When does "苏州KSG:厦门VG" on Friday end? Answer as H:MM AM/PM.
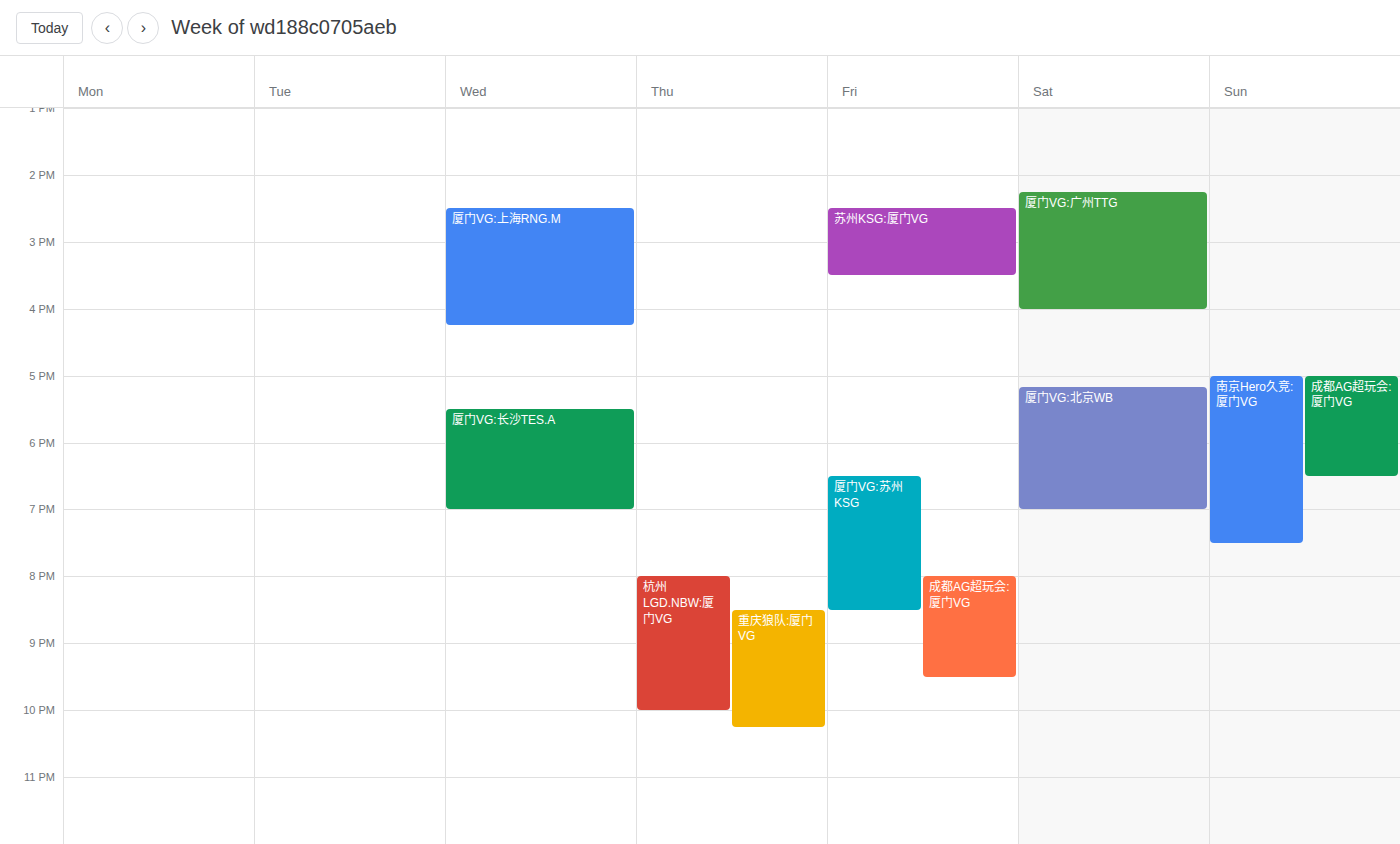
3:30 PM